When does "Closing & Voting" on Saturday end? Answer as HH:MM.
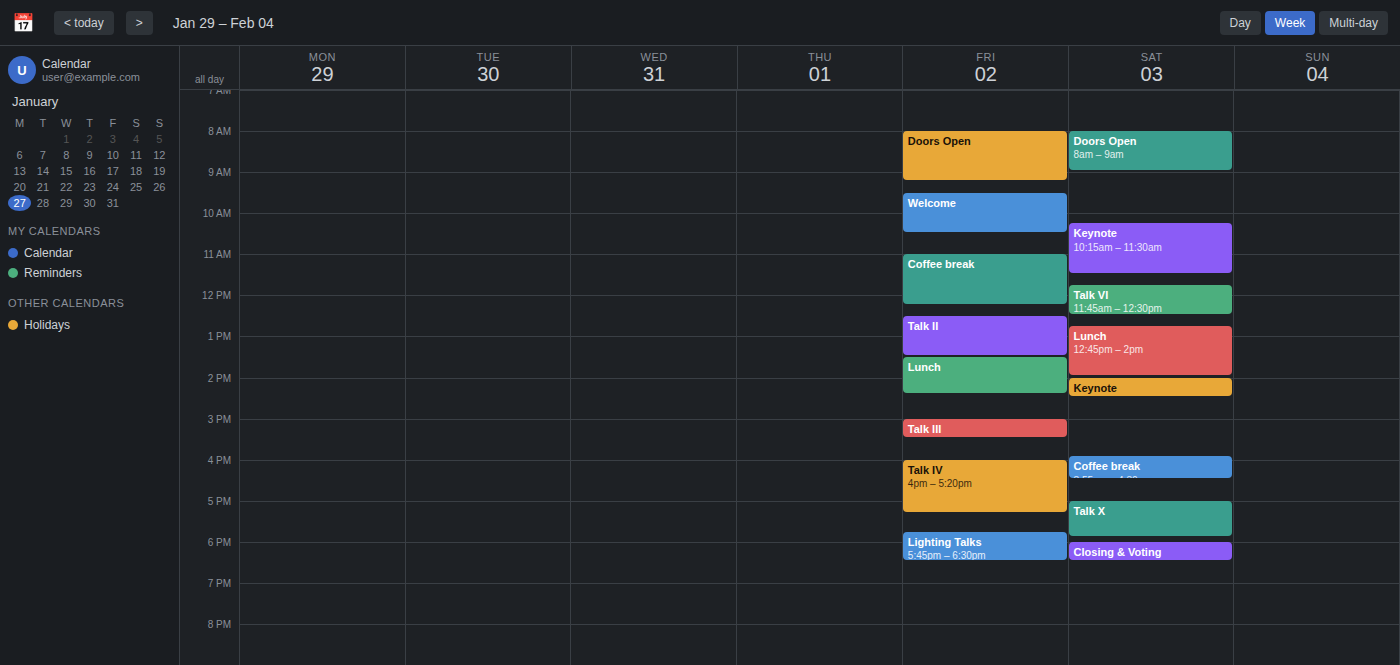
18:30